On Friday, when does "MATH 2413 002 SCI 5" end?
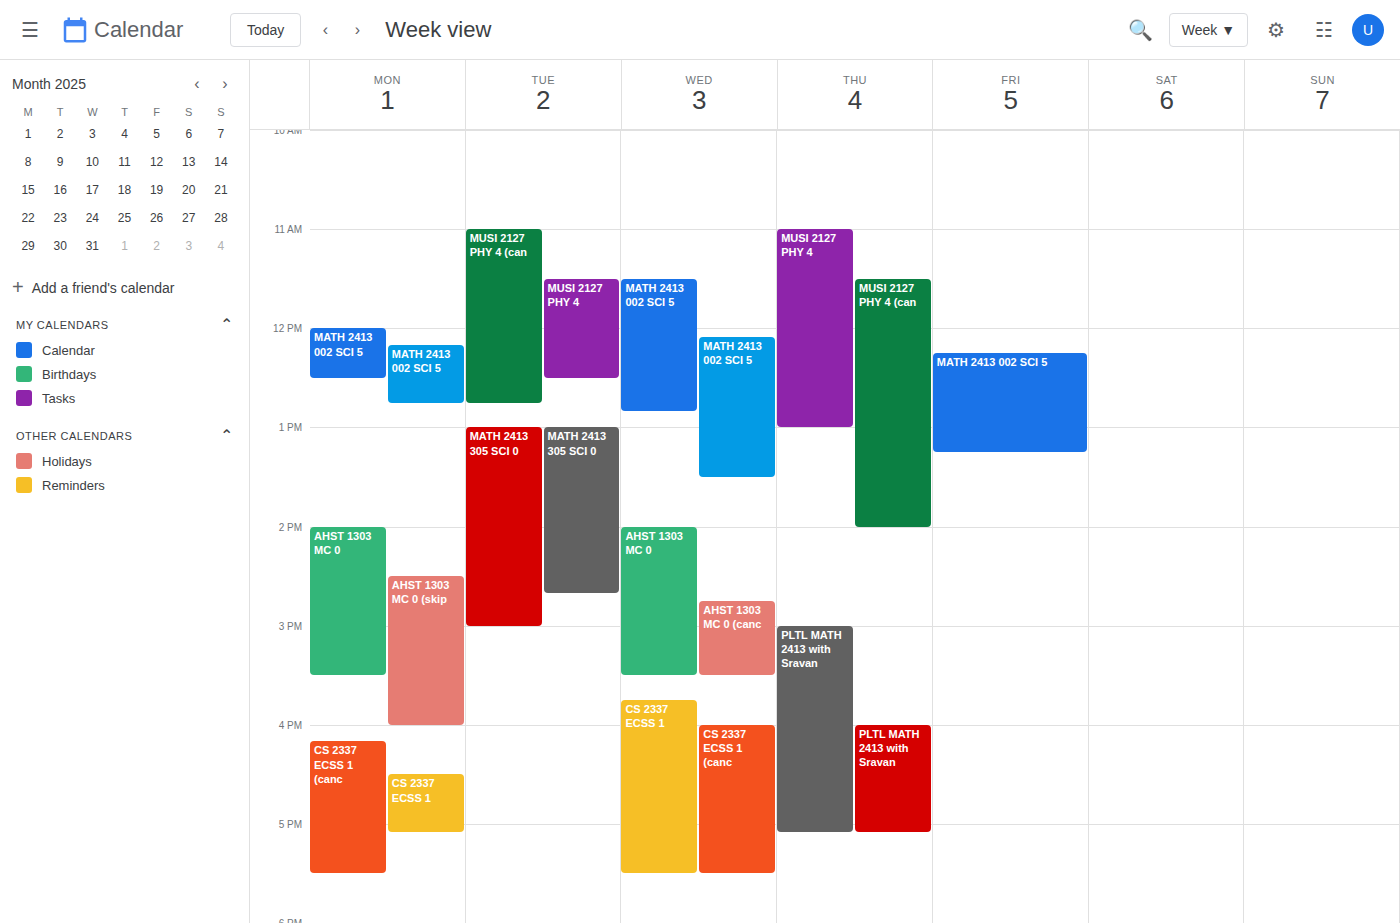
1:15 PM